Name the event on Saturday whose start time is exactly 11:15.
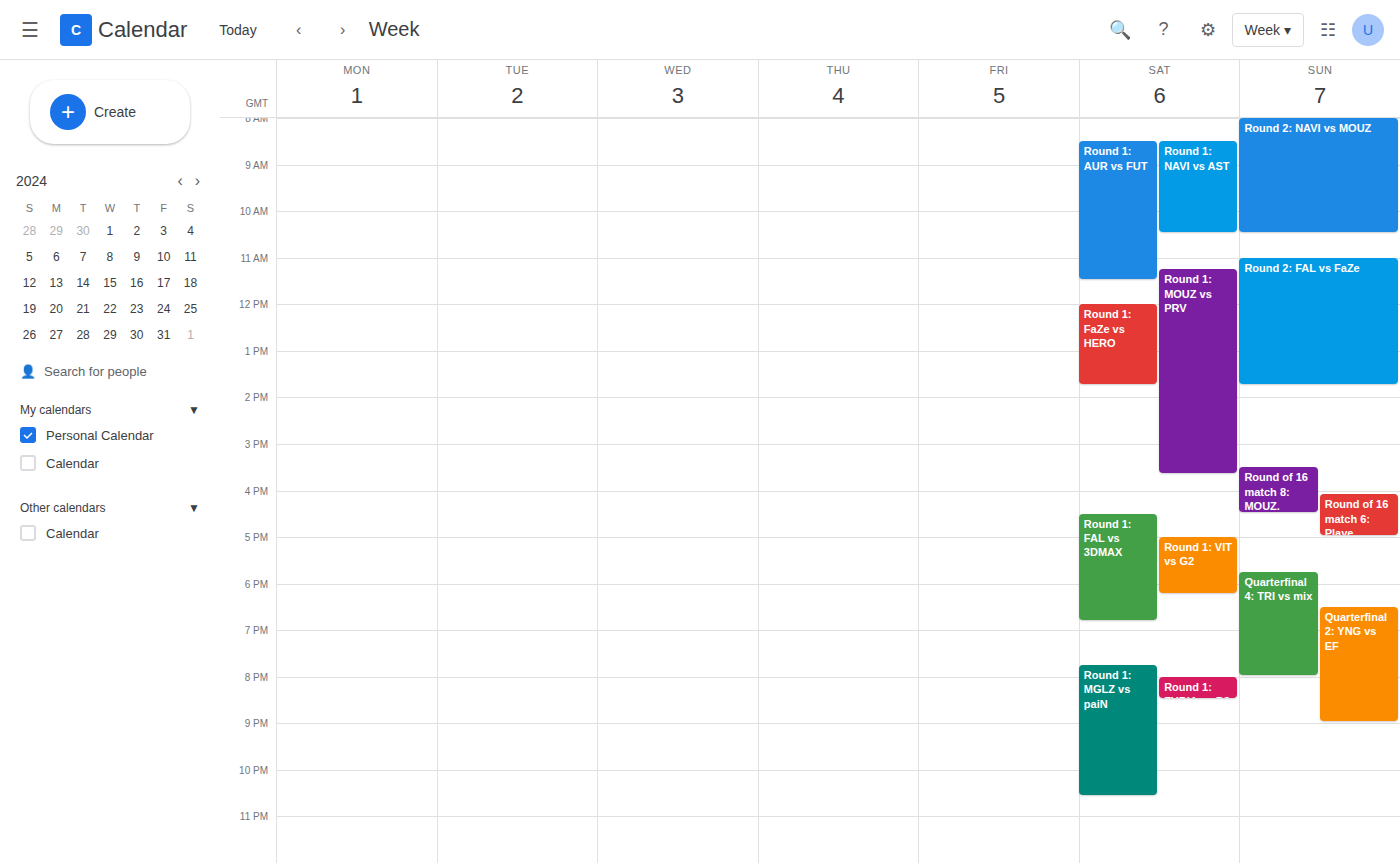
"Round 1: MOUZ vs PRV"